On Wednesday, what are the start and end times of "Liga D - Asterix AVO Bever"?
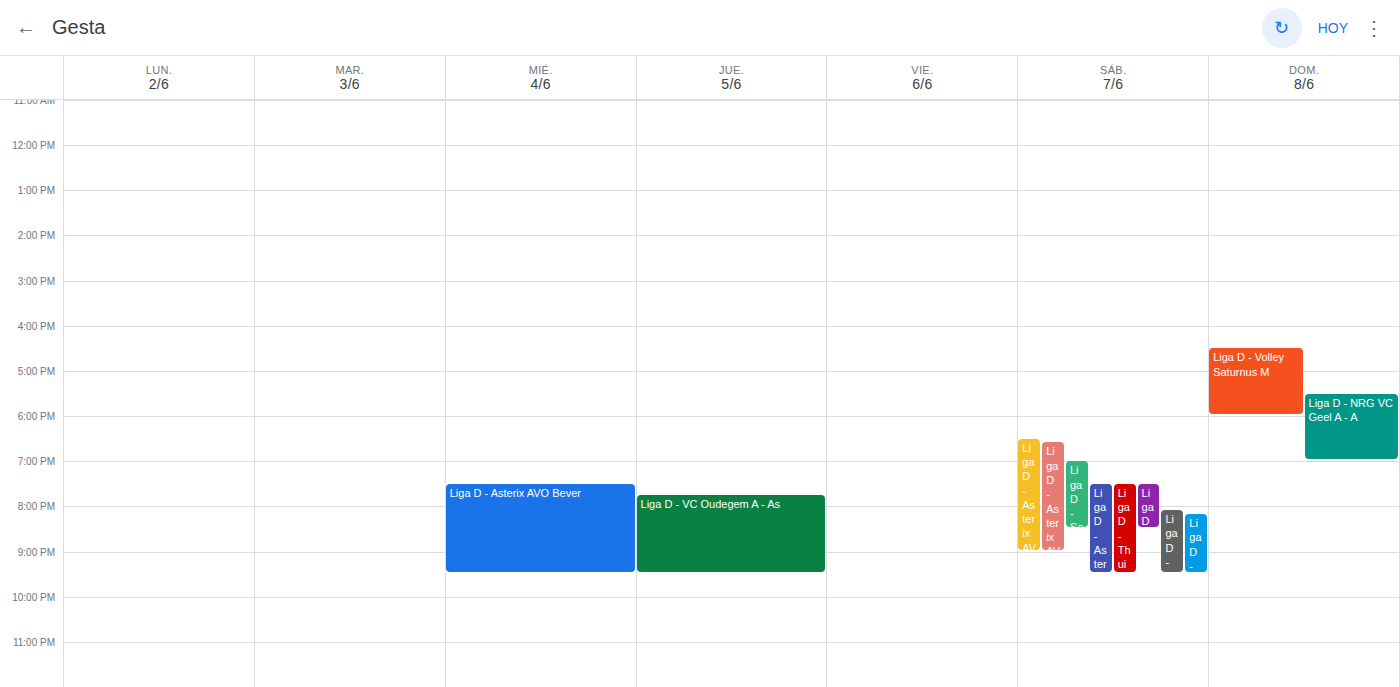
7:30 PM to 9:30 PM